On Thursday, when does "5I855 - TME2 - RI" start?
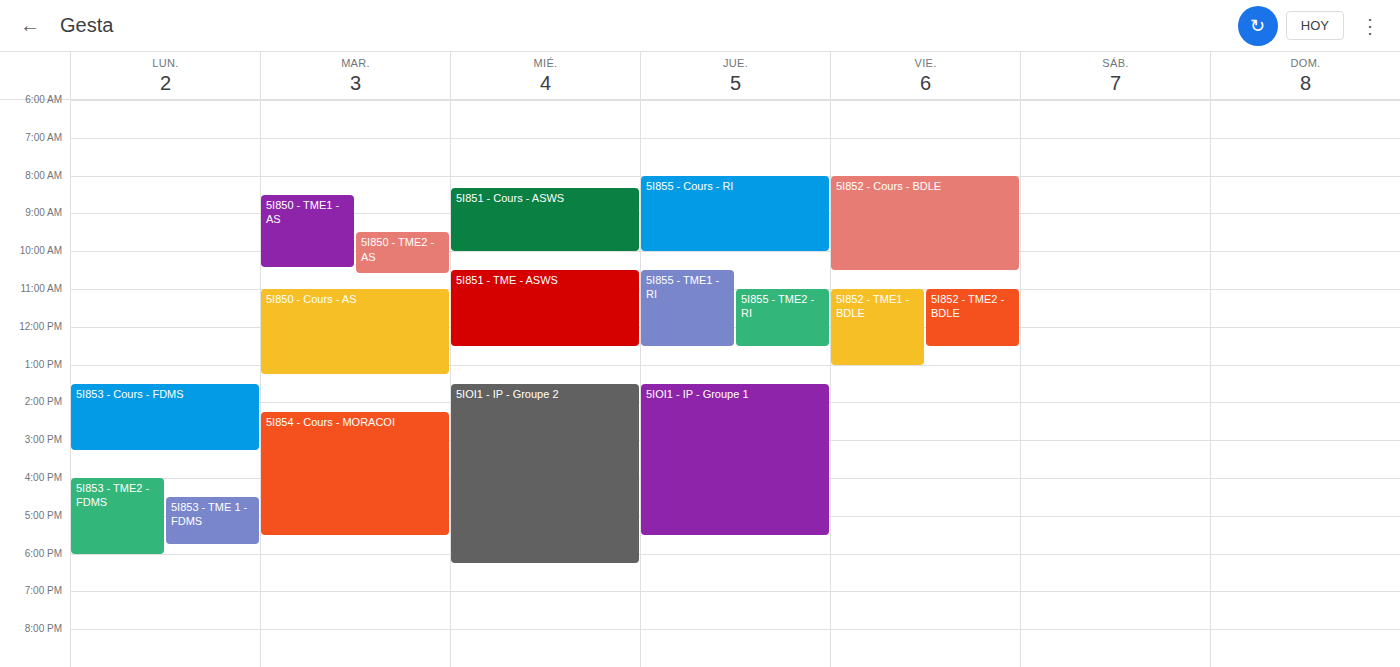
11:00 AM